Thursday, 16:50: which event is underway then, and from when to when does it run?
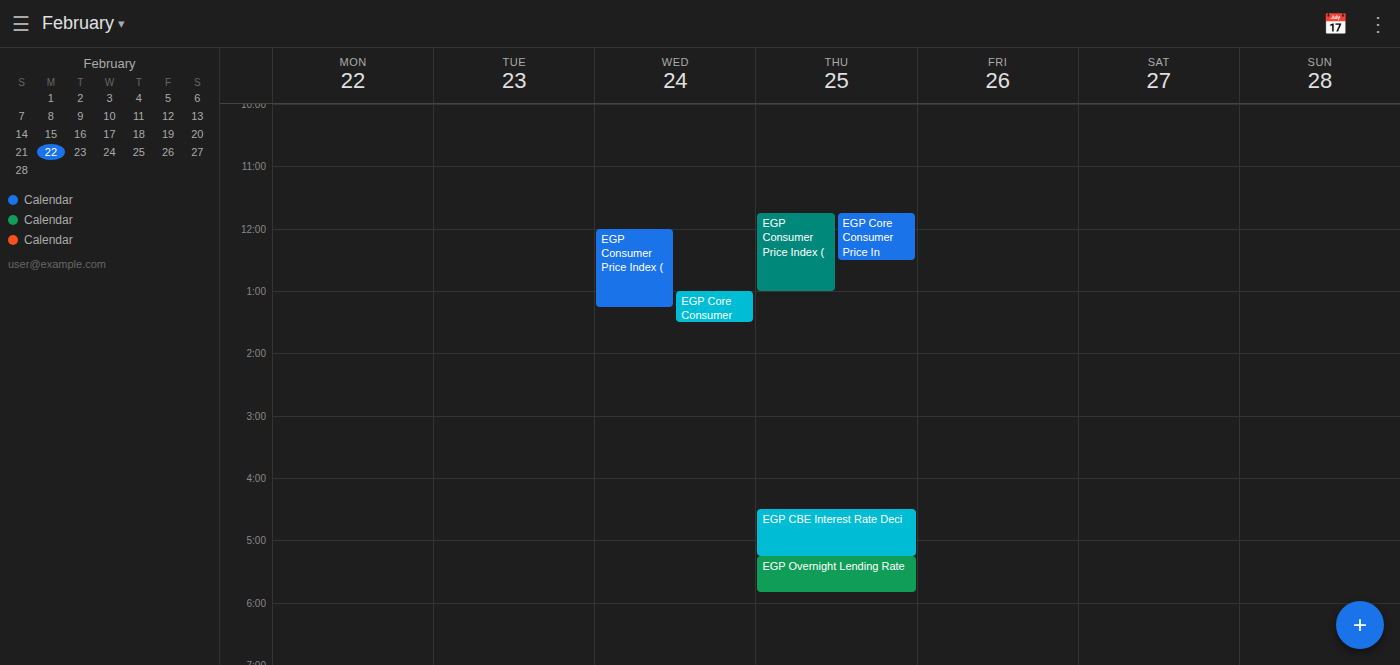
"EGP CBE Interest Rate Deci", 16:30 to 17:15